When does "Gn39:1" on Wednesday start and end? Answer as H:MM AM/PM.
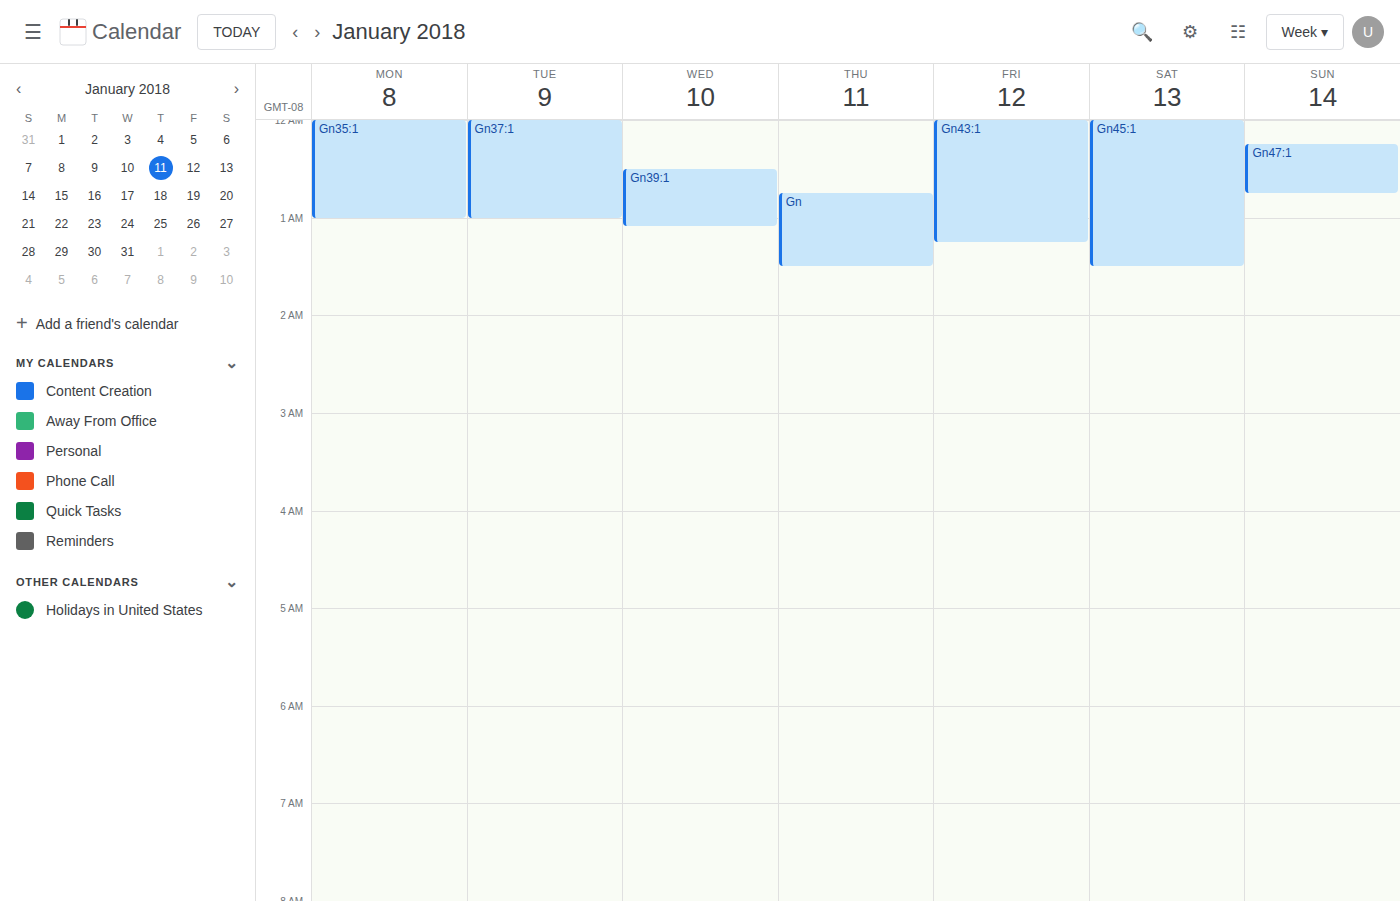
12:30 AM to 1:05 AM